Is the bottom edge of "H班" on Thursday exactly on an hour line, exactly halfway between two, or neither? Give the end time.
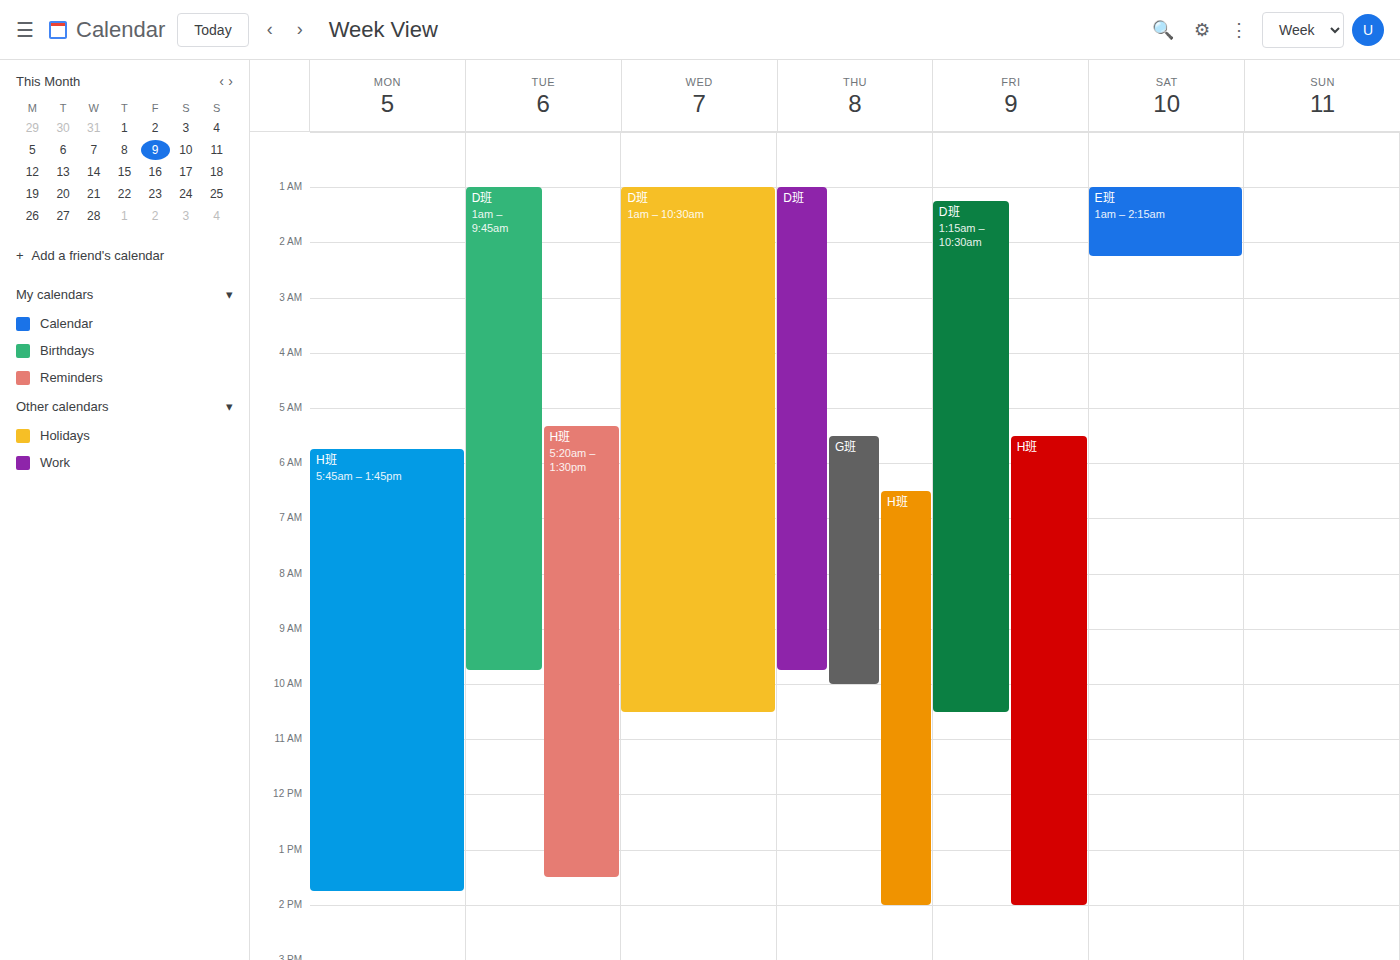
2:00 PM -- exactly on the 2 PM line.